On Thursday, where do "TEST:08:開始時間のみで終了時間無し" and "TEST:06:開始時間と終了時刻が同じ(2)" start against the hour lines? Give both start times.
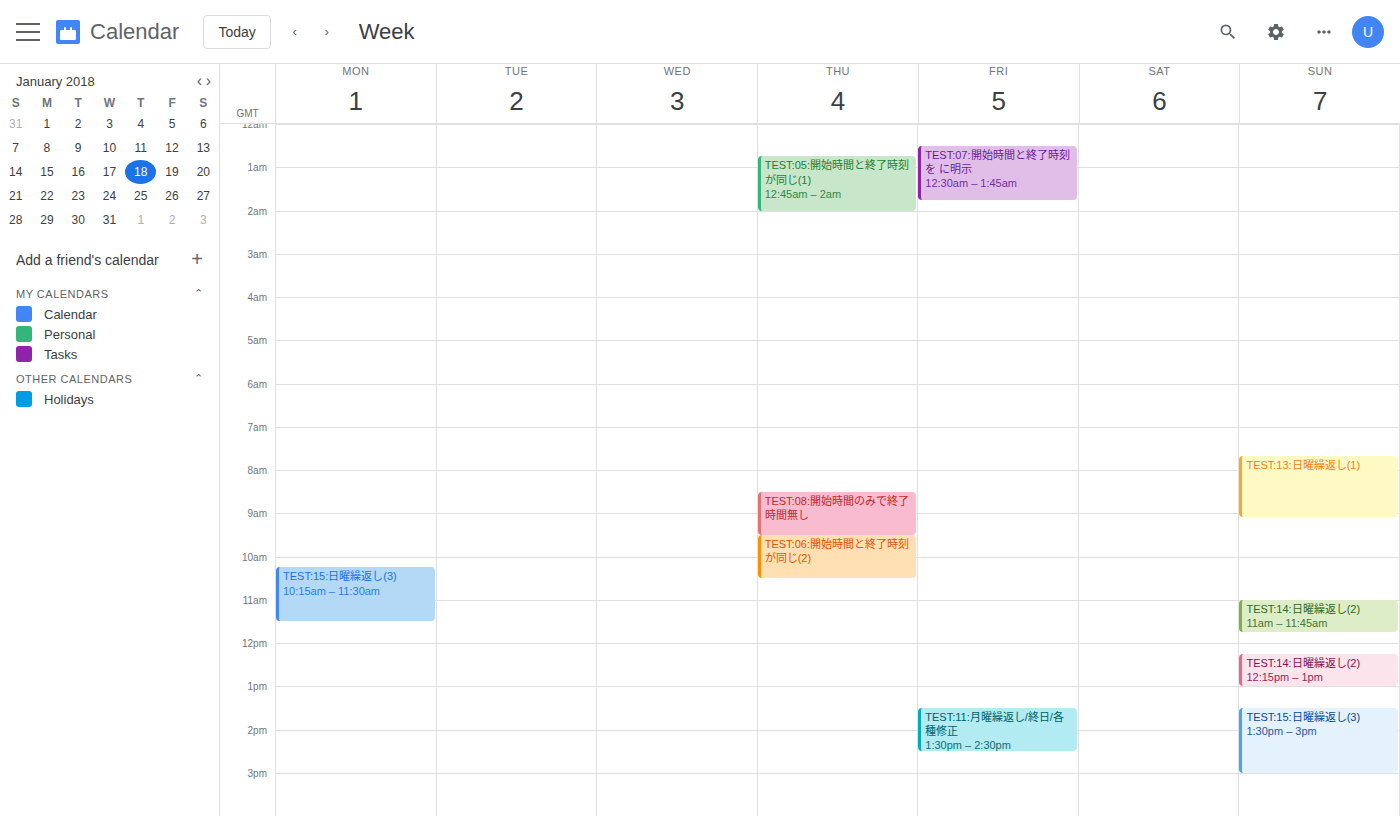
"TEST:08:開始時間のみで終了時間無し": 8:30 AM, halfway between the 8 AM and 9 AM lines. "TEST:06:開始時間と終了時刻が同じ(2)": 9:30 AM, halfway between the 9 AM and 10 AM lines.